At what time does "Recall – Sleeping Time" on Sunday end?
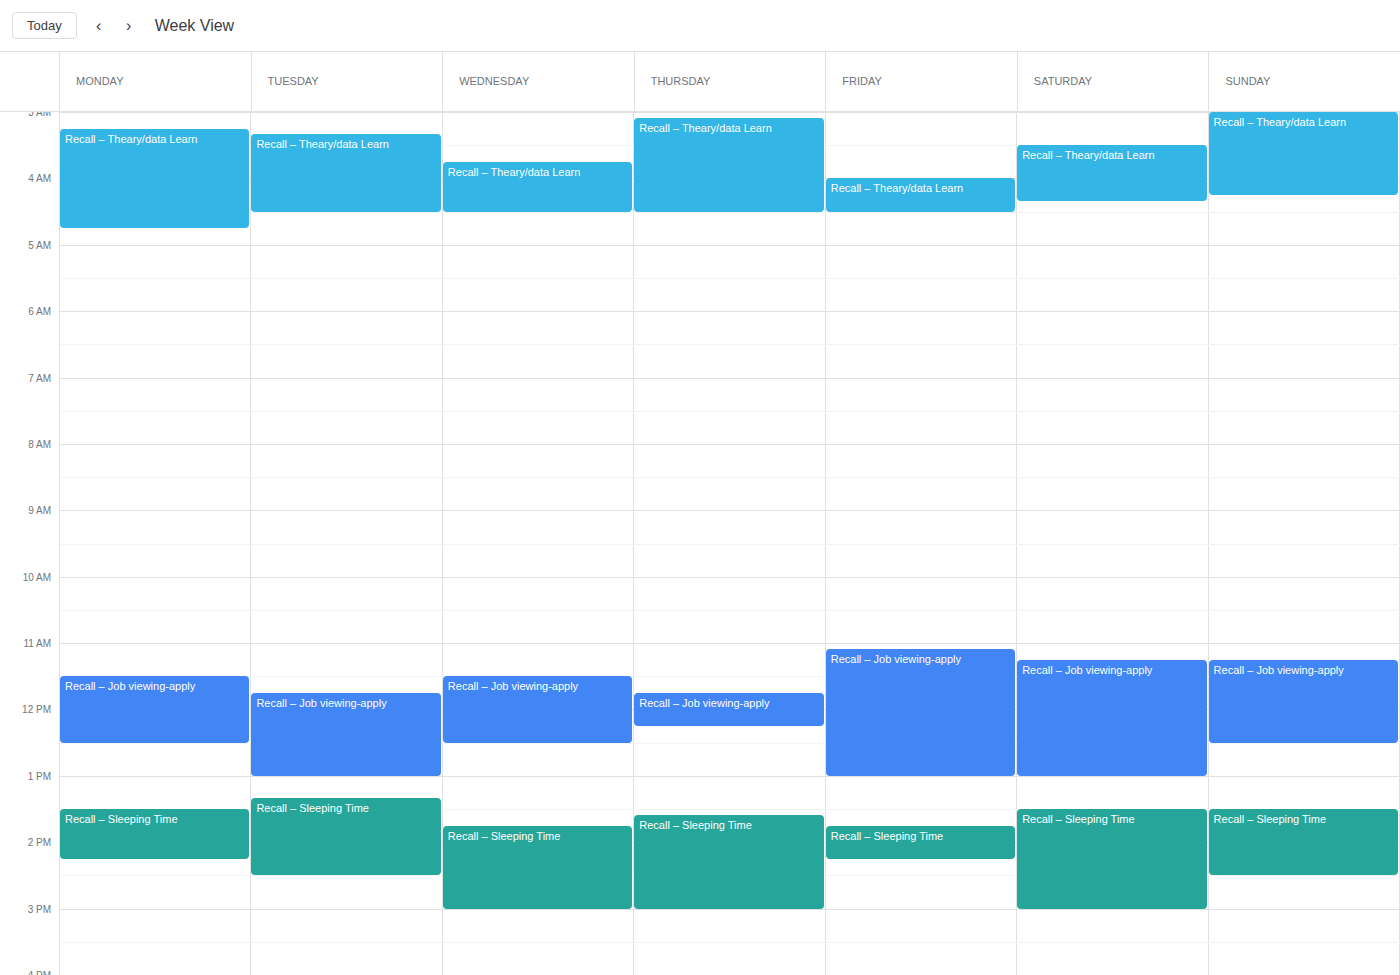
14:30